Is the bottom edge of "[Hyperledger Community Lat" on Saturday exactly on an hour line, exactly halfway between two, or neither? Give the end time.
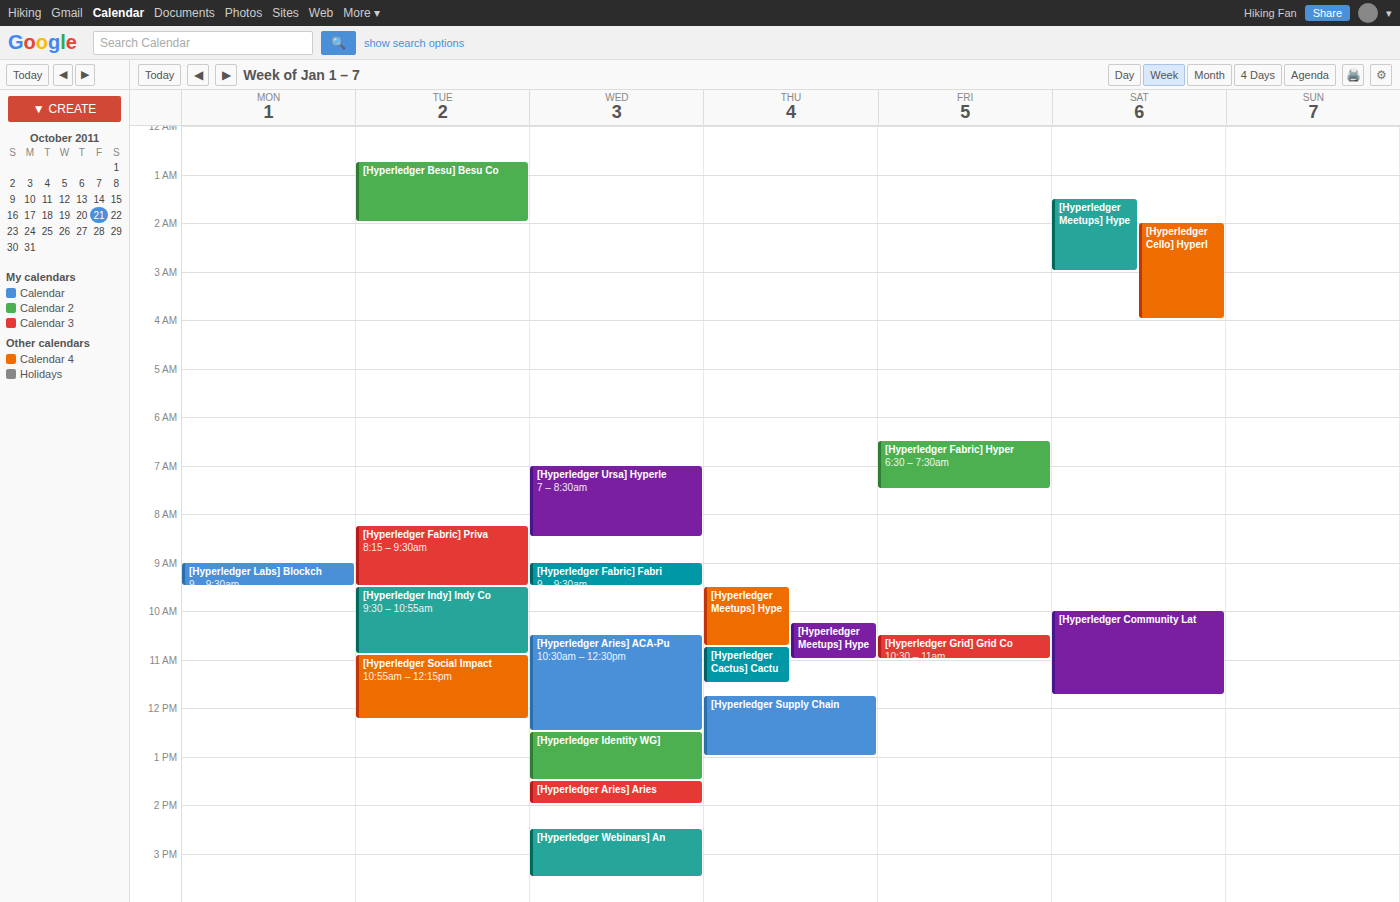
11:45 AM -- neither: three quarters of the way from the 11 AM line to the 12 PM line.